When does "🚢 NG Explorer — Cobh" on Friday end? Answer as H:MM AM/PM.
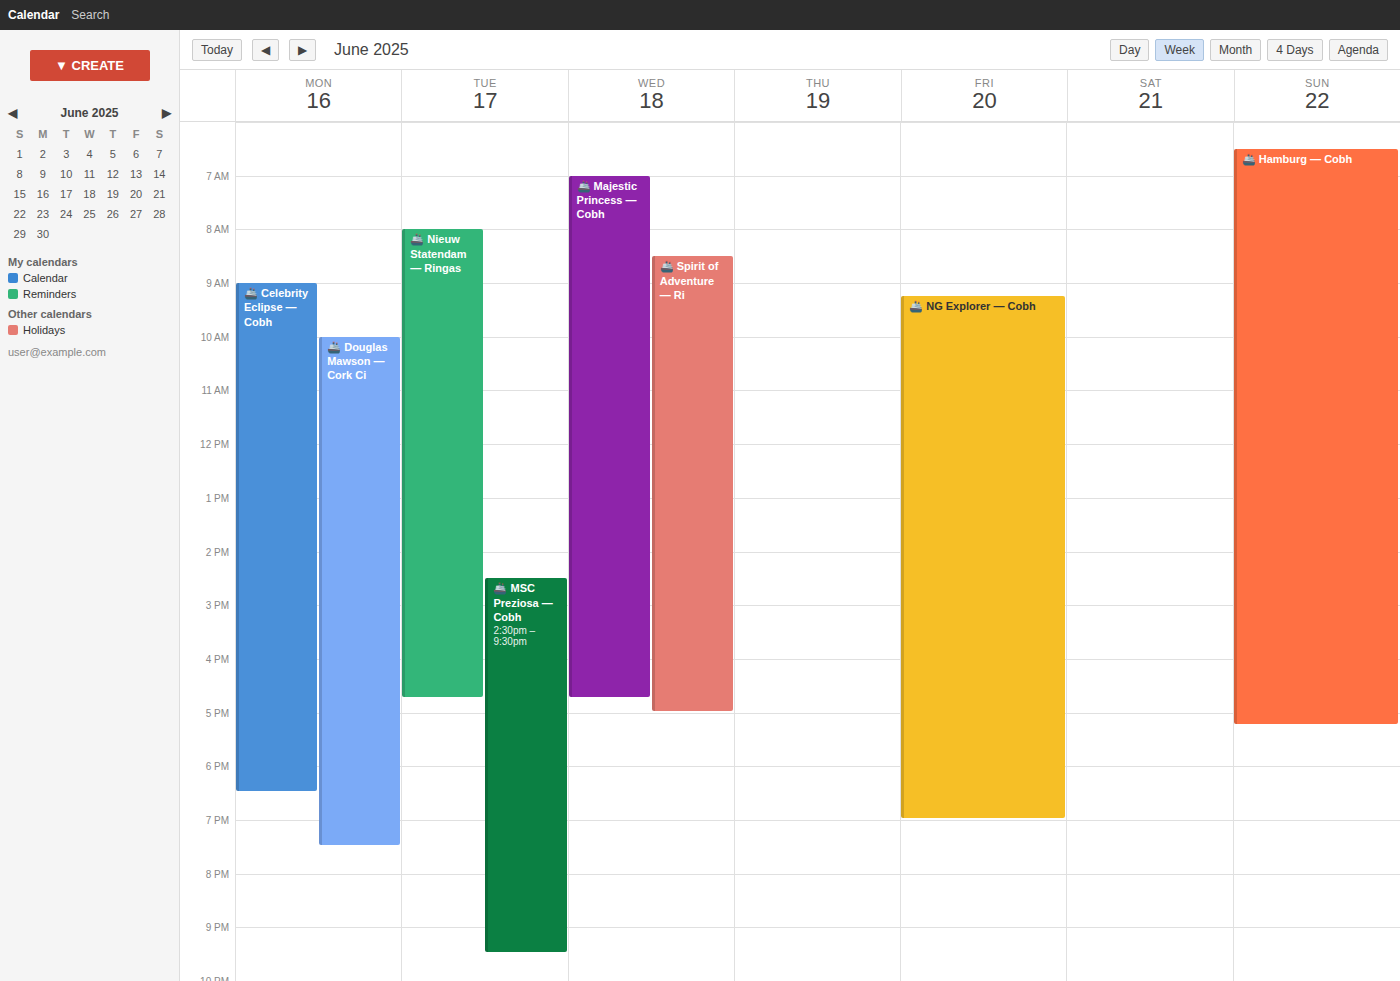
7:00 PM